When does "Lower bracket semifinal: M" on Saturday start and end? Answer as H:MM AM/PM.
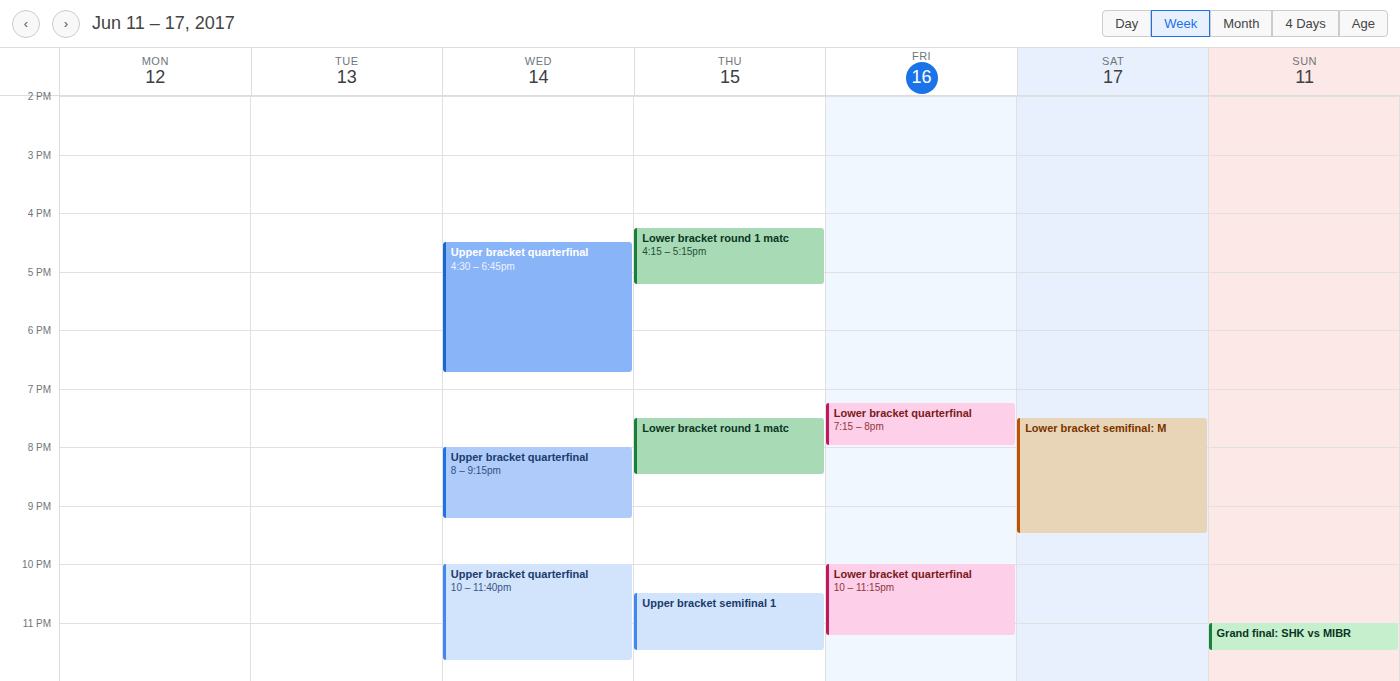
7:30 PM to 9:30 PM